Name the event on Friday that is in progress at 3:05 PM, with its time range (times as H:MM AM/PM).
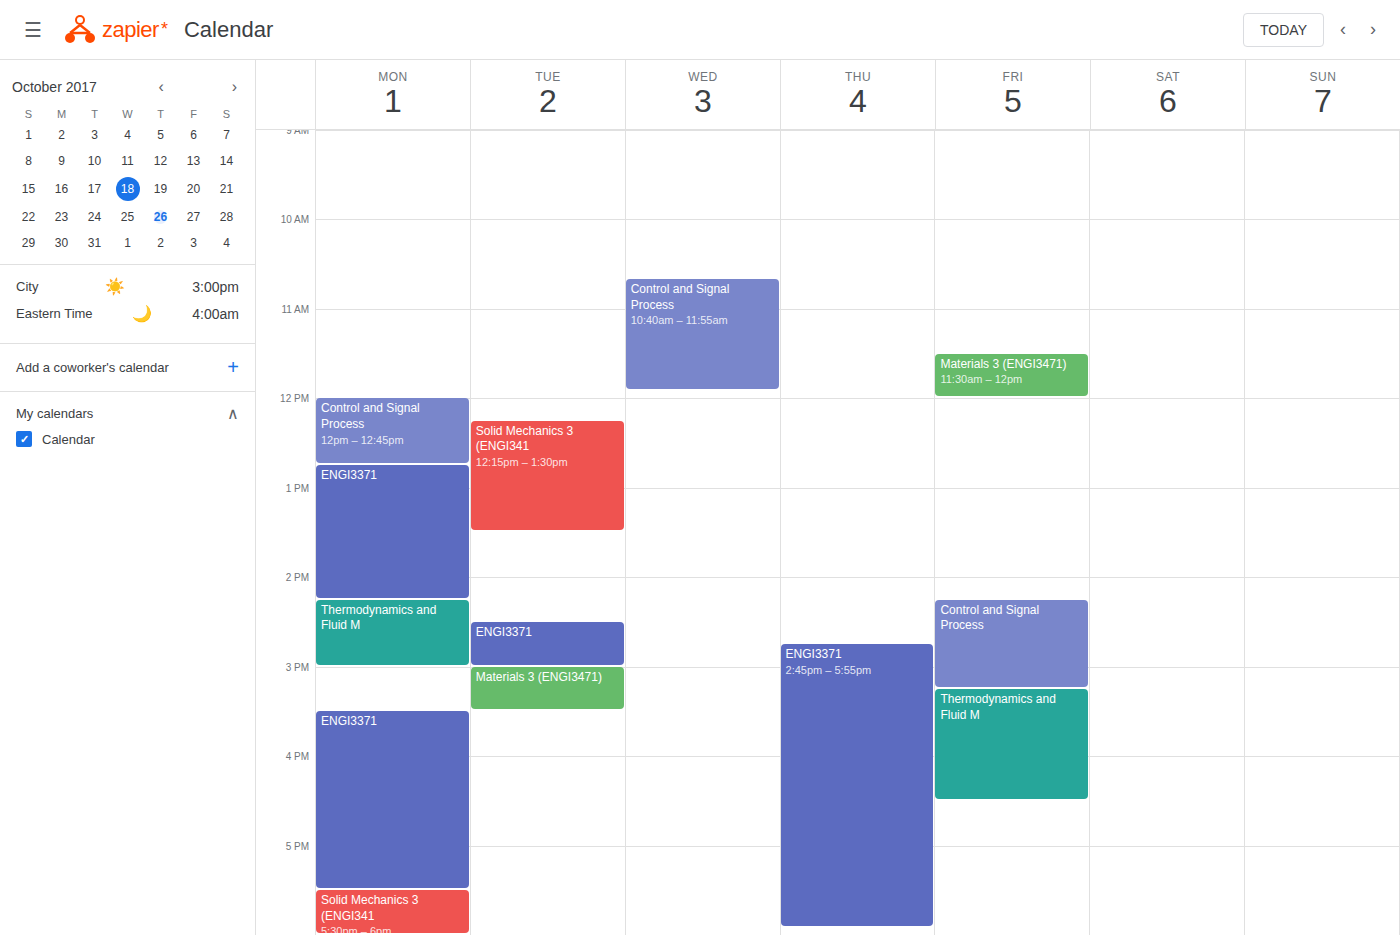
"Control and Signal Process", 2:15 PM to 3:15 PM